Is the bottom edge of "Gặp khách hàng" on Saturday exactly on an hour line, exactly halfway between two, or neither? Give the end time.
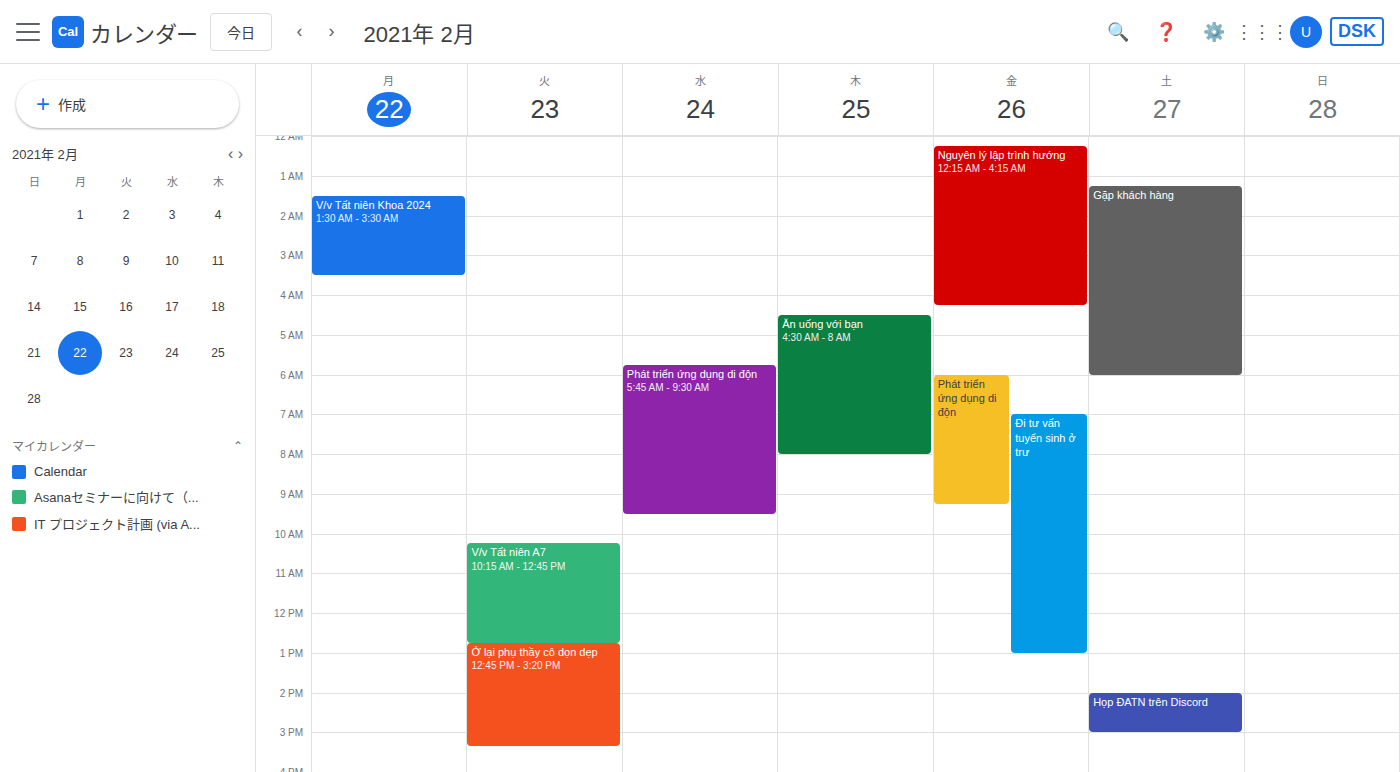
06:00 -- exactly on the 06:00 line.